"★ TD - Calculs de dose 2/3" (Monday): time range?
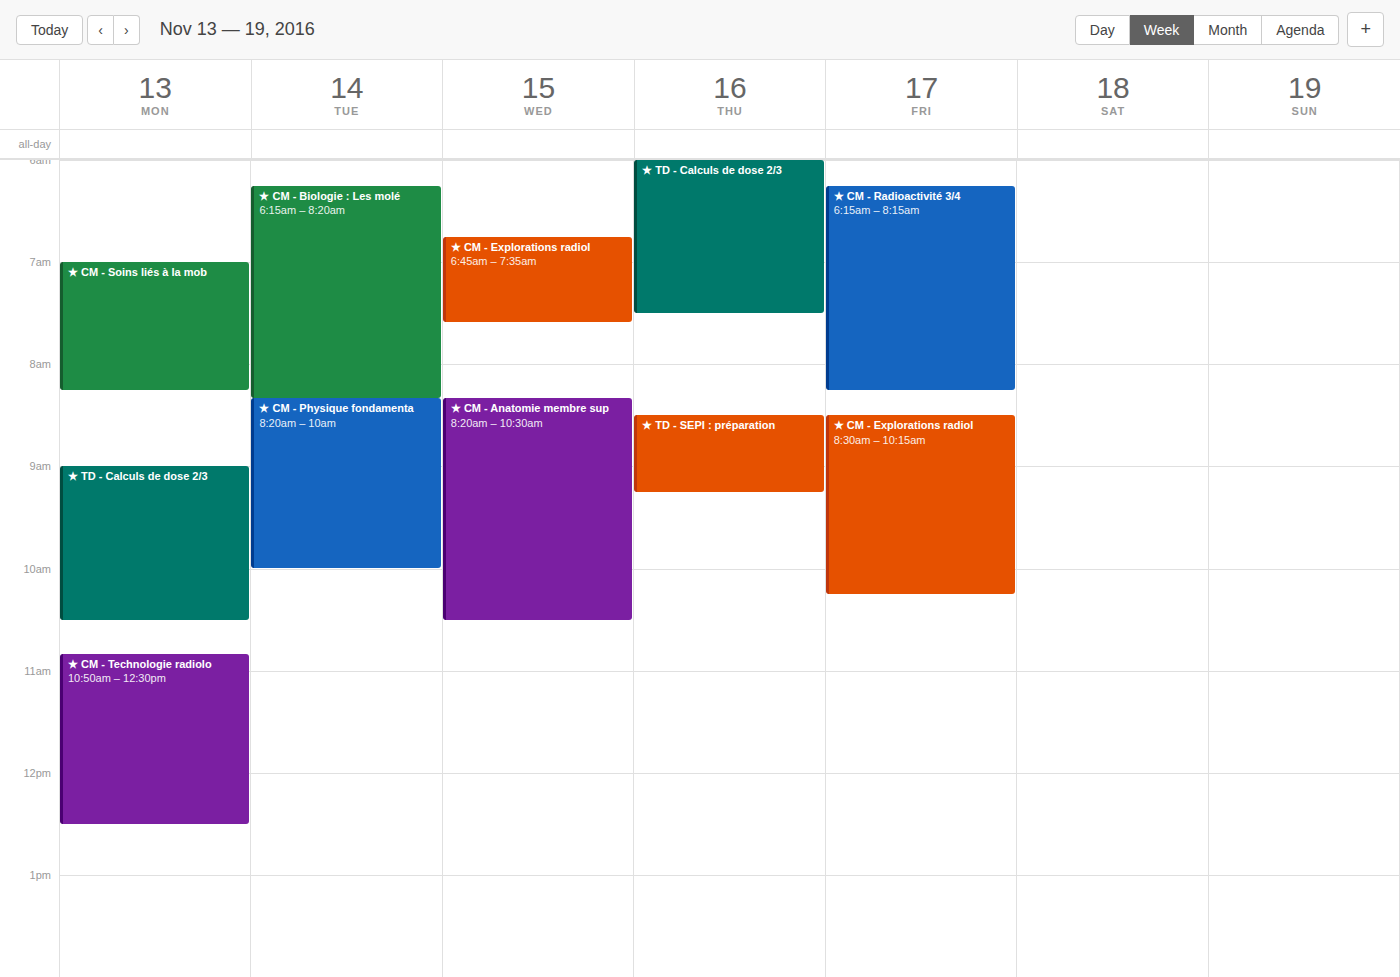
9:00 AM to 10:30 AM